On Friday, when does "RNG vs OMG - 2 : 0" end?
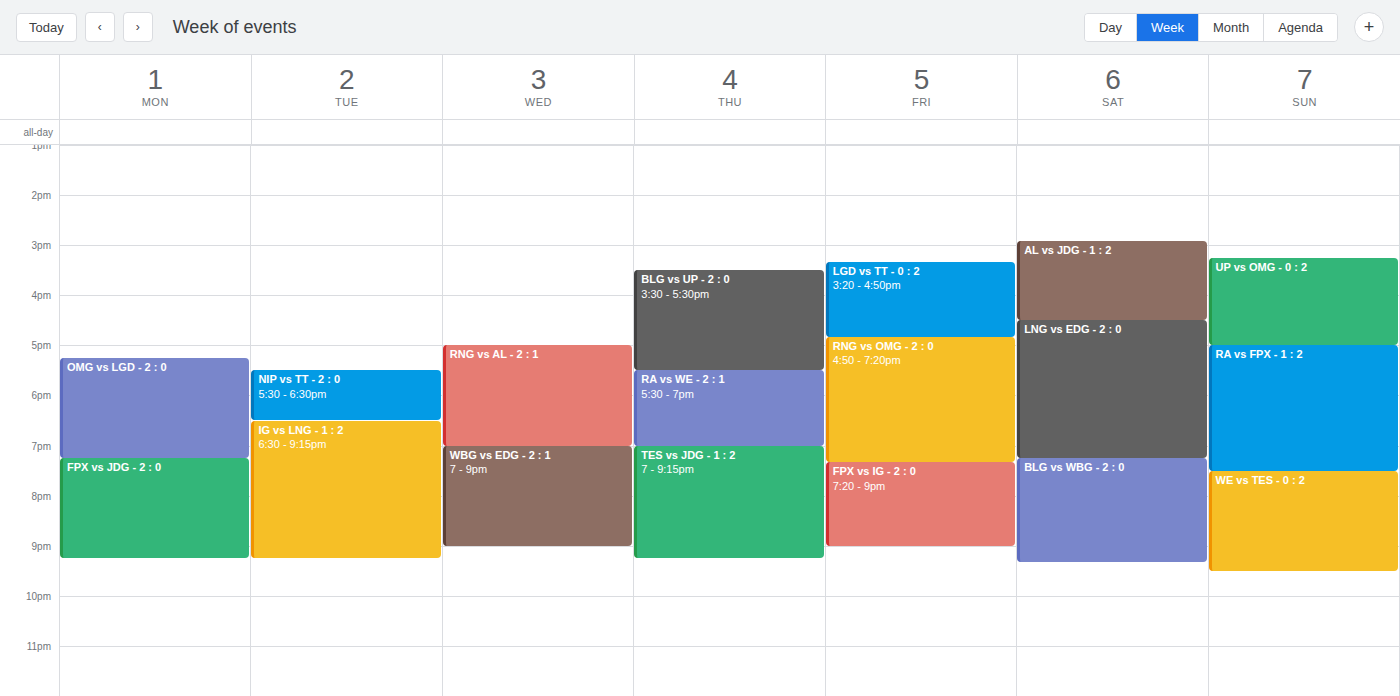
7:20 PM